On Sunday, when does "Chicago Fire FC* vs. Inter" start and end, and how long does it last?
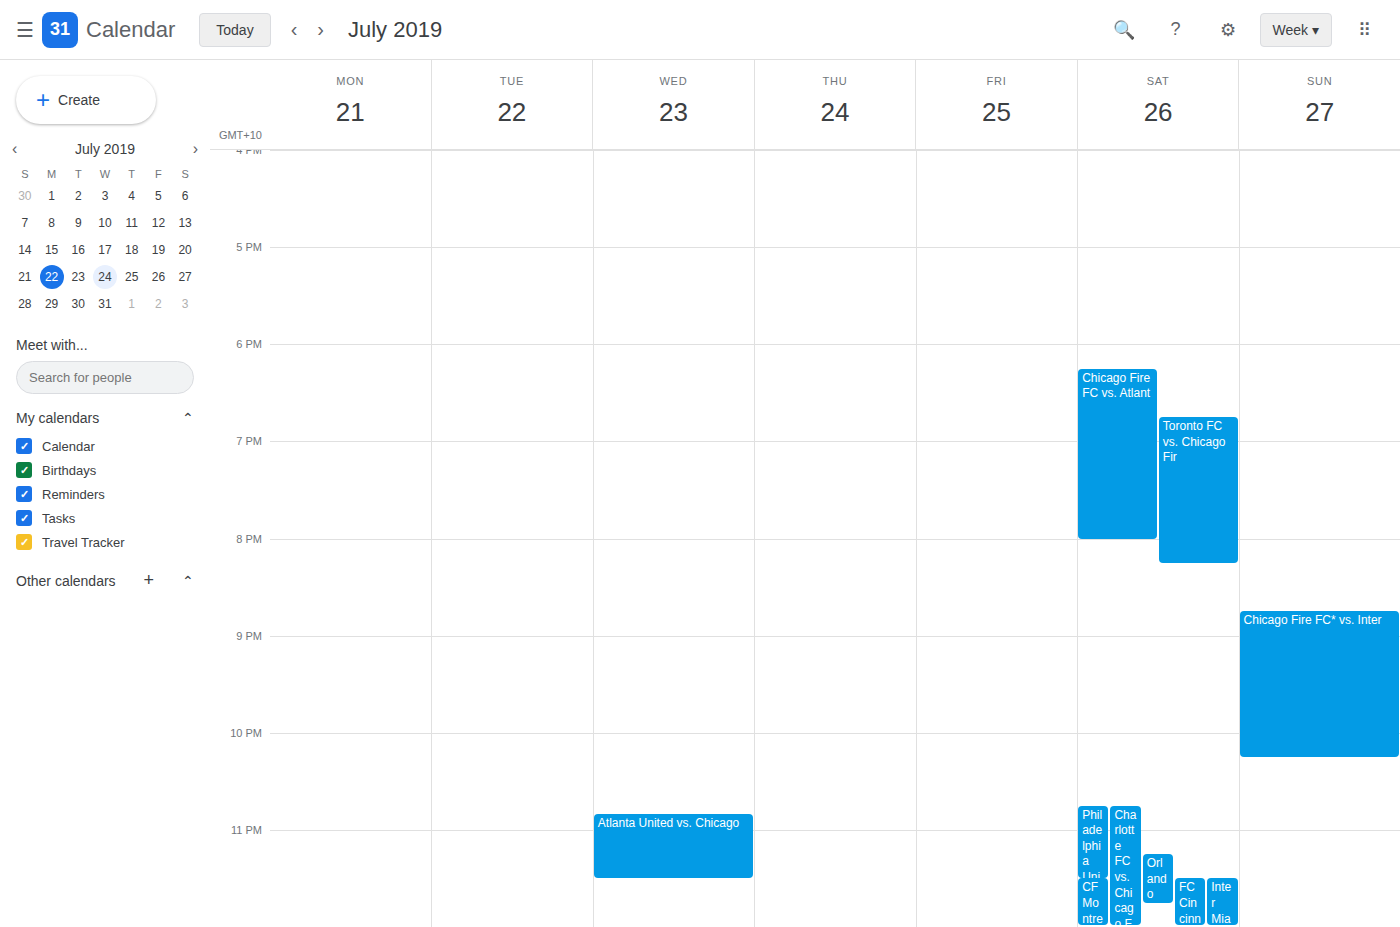
20:45 to 22:15, 1 hour 30 minutes